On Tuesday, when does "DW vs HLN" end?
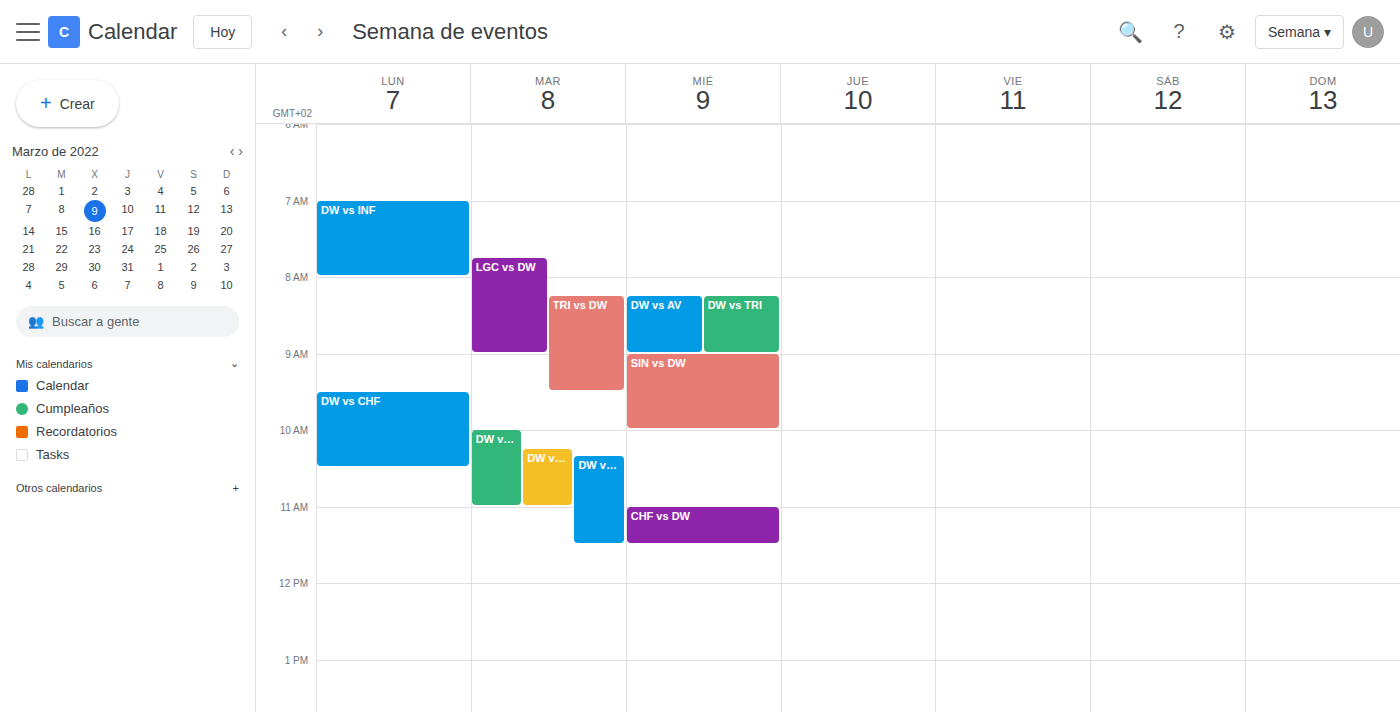
11:30 AM